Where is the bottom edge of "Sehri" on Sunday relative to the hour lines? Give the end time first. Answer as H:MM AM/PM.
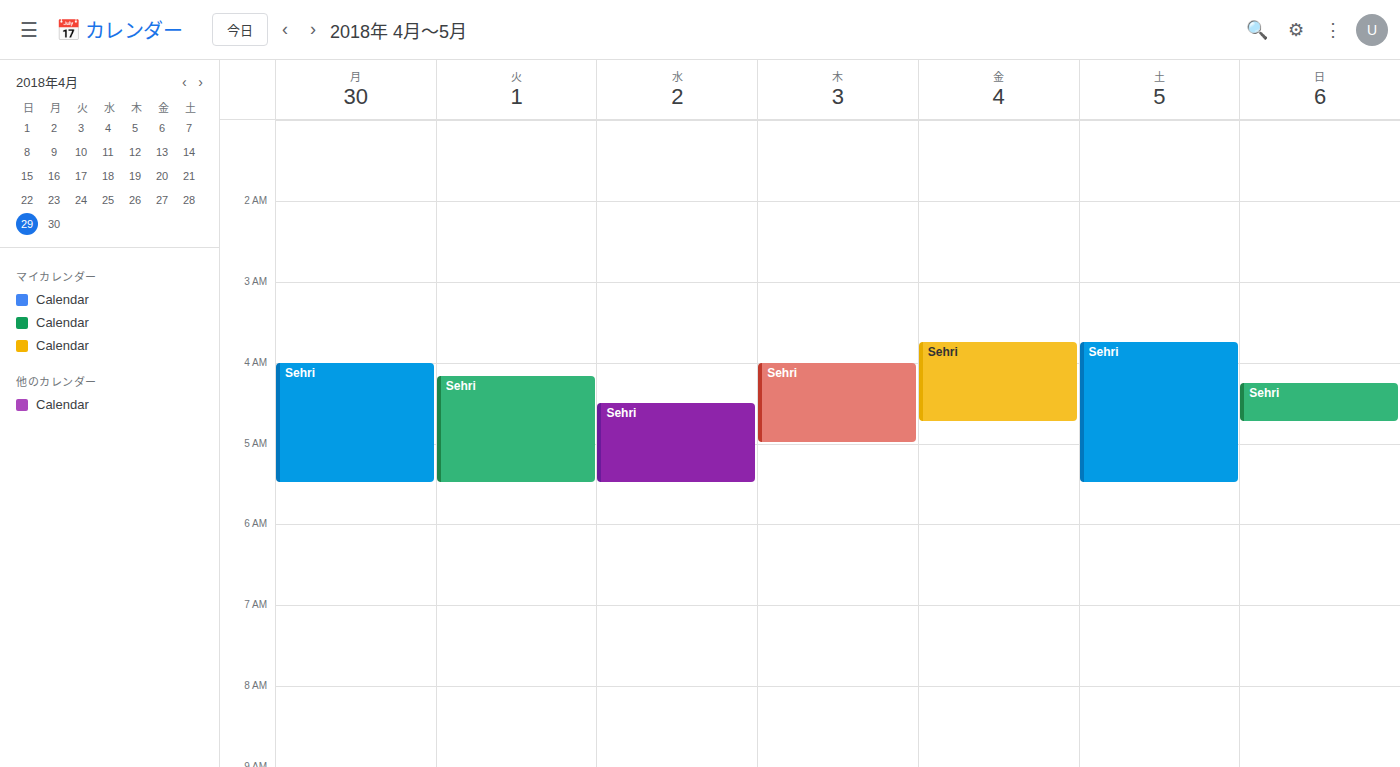
4:45 AM -- neither: three quarters of the way from the 4 AM line to the 5 AM line.